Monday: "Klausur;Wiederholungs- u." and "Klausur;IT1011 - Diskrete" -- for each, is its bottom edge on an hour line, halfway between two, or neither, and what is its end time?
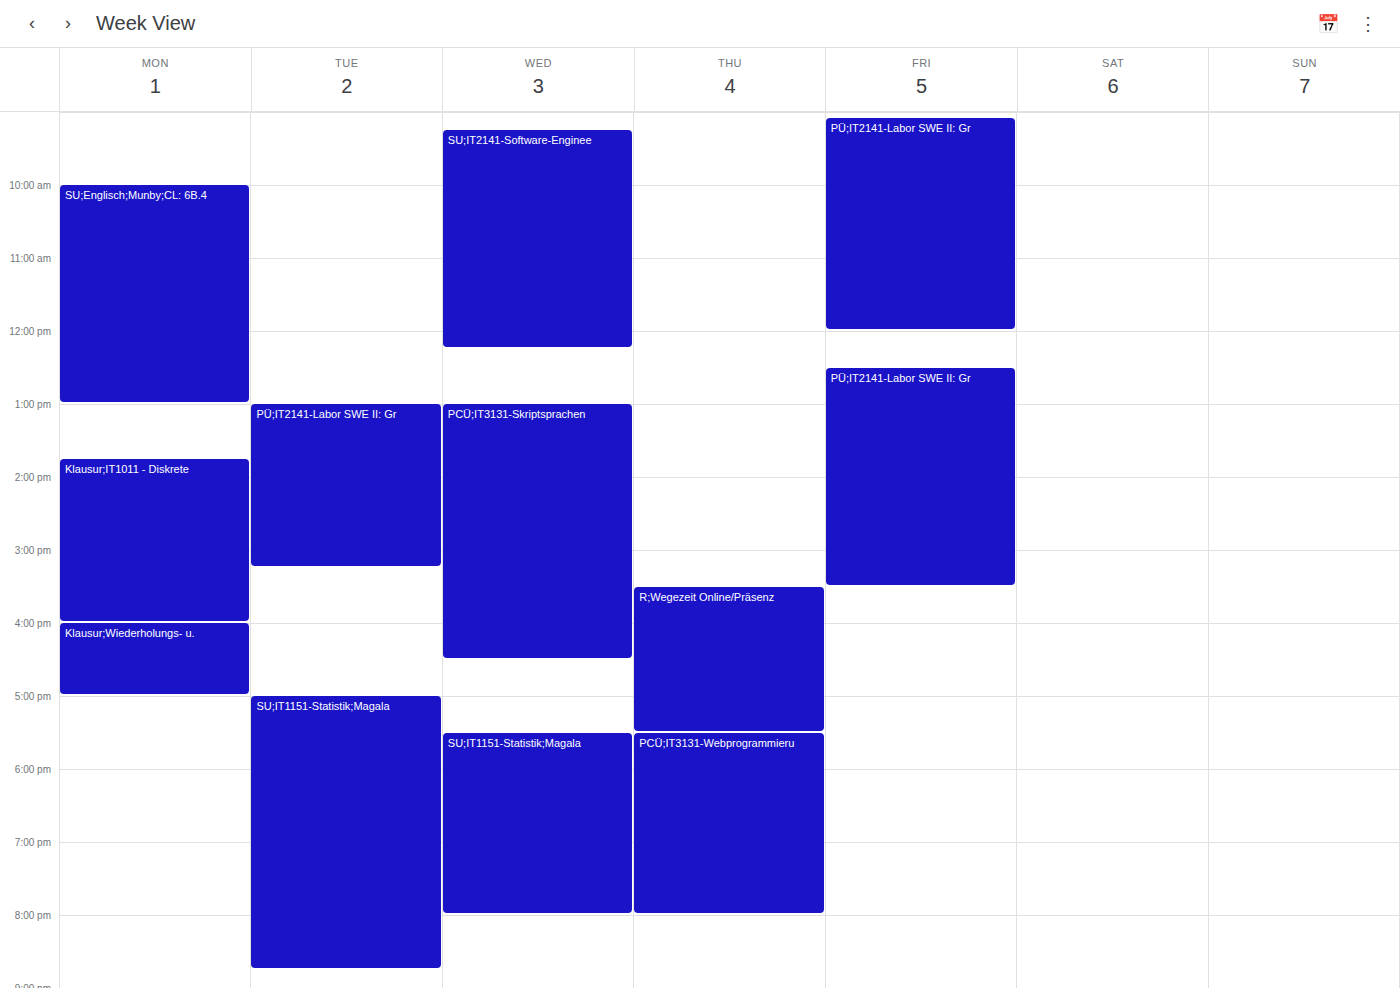
"Klausur;Wiederholungs- u.": 5:00 PM, exactly on the 5 PM line. "Klausur;IT1011 - Diskrete": 4:00 PM, exactly on the 4 PM line.